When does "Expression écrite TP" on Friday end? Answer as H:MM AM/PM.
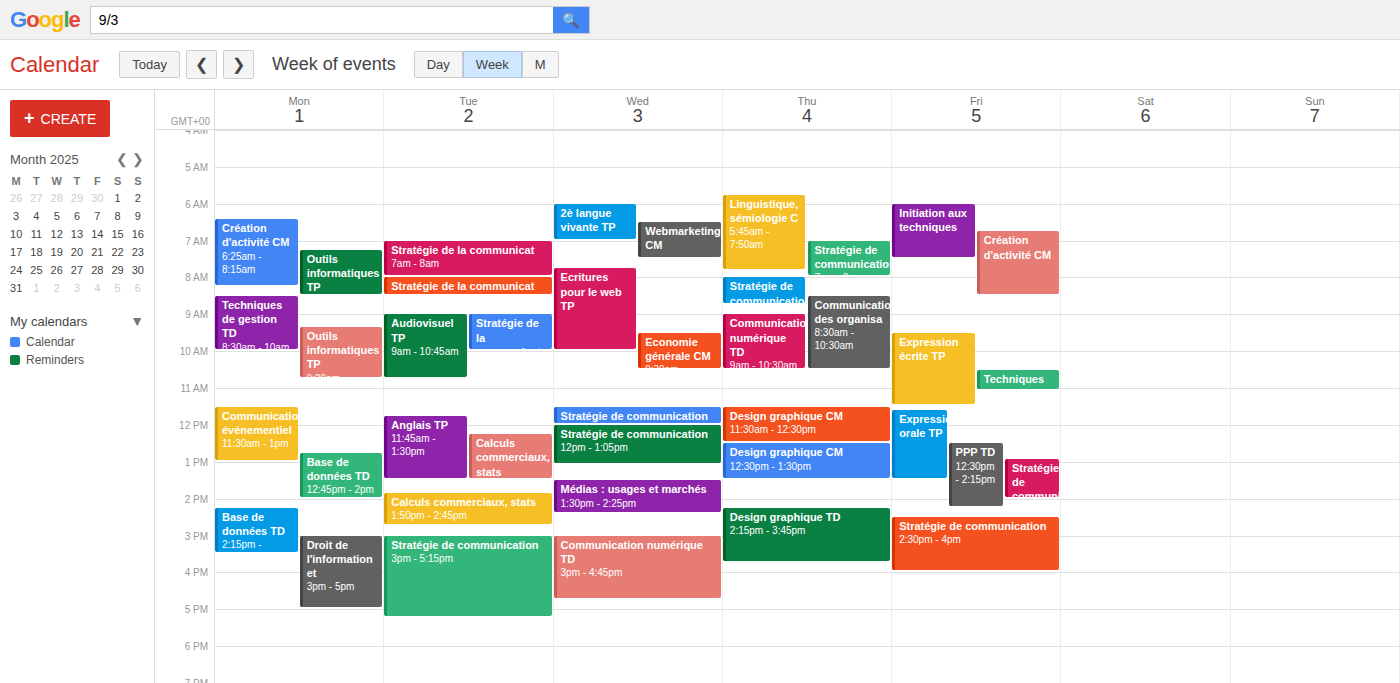
11:30 AM